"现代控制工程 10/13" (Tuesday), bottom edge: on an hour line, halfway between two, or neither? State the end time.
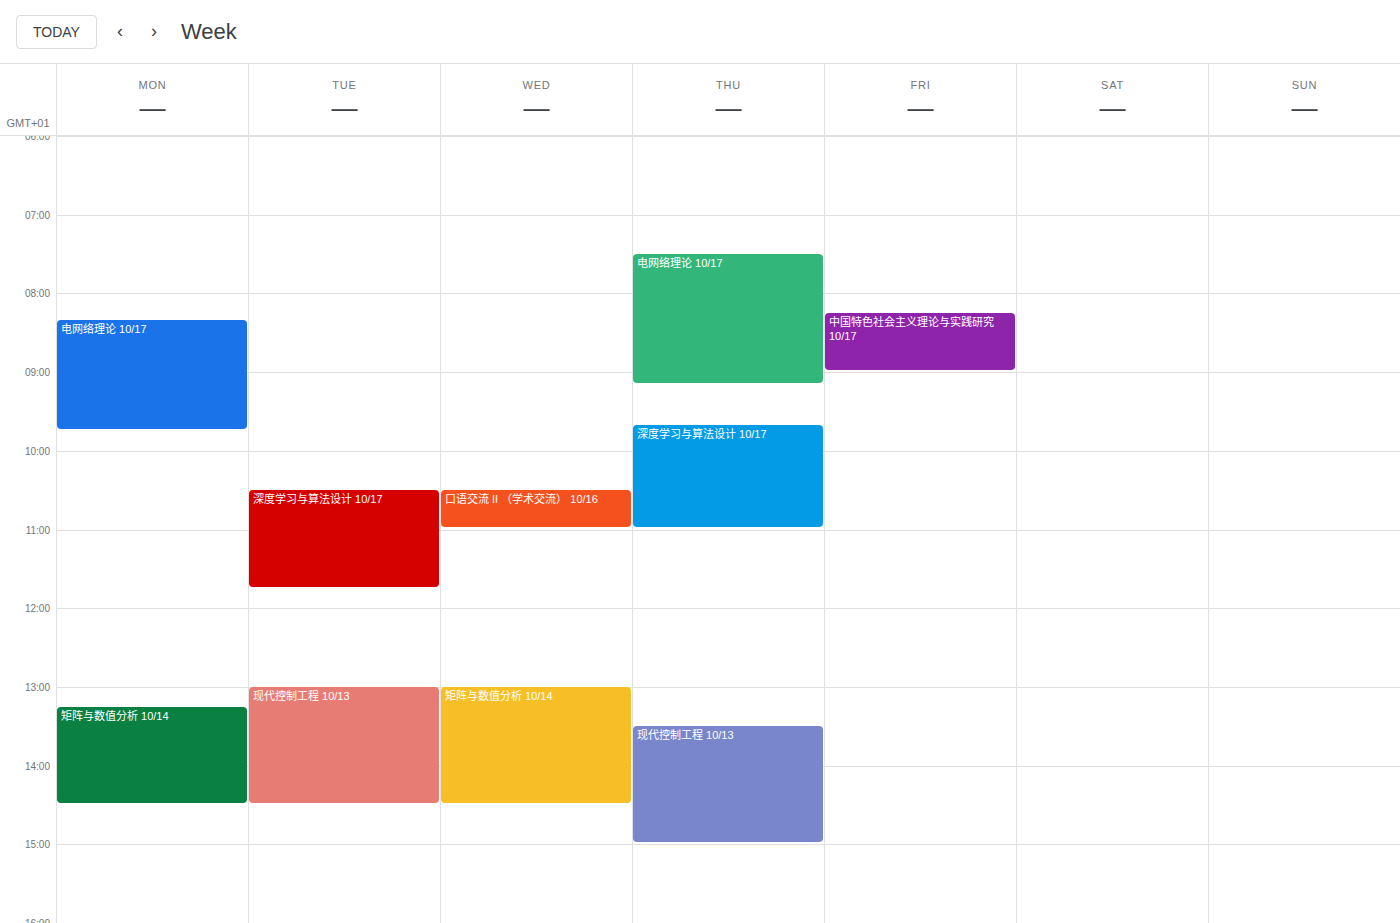
2:30 PM -- halfway between the 2 PM and 3 PM lines.